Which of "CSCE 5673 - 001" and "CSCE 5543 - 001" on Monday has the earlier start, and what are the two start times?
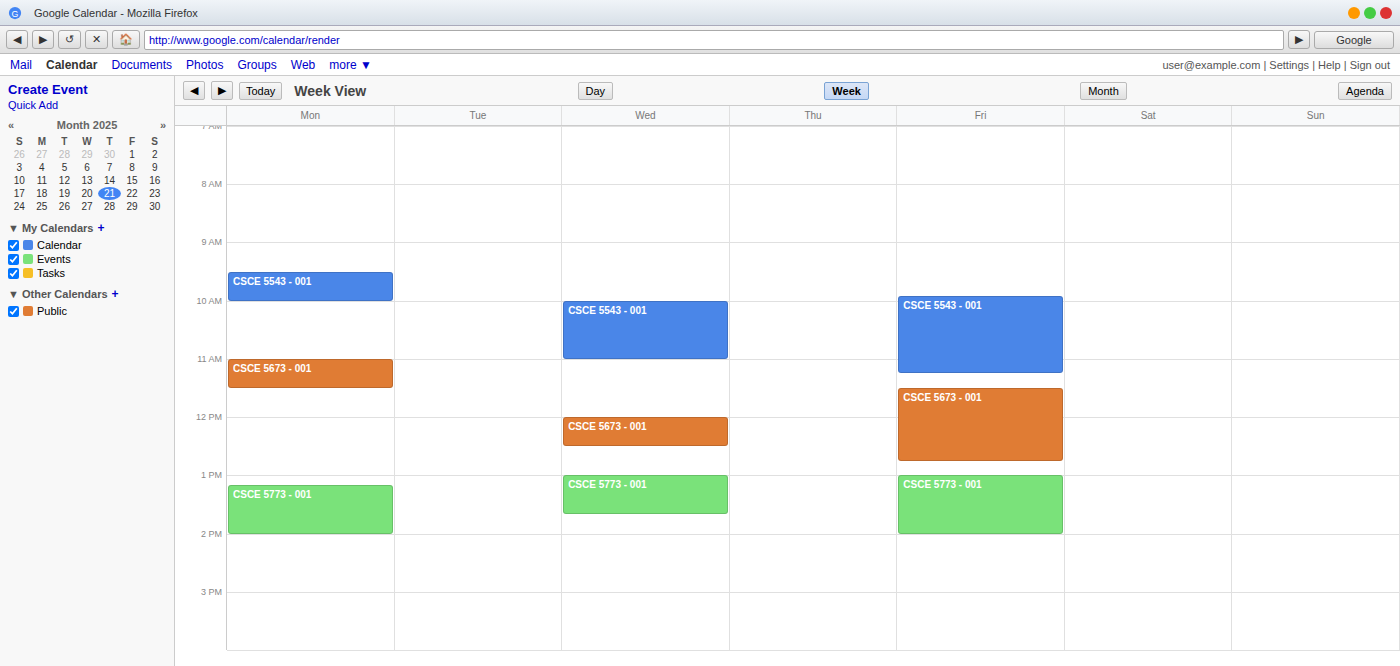
"CSCE 5543 - 001" 9:30 AM; "CSCE 5673 - 001" 11:00 AM.